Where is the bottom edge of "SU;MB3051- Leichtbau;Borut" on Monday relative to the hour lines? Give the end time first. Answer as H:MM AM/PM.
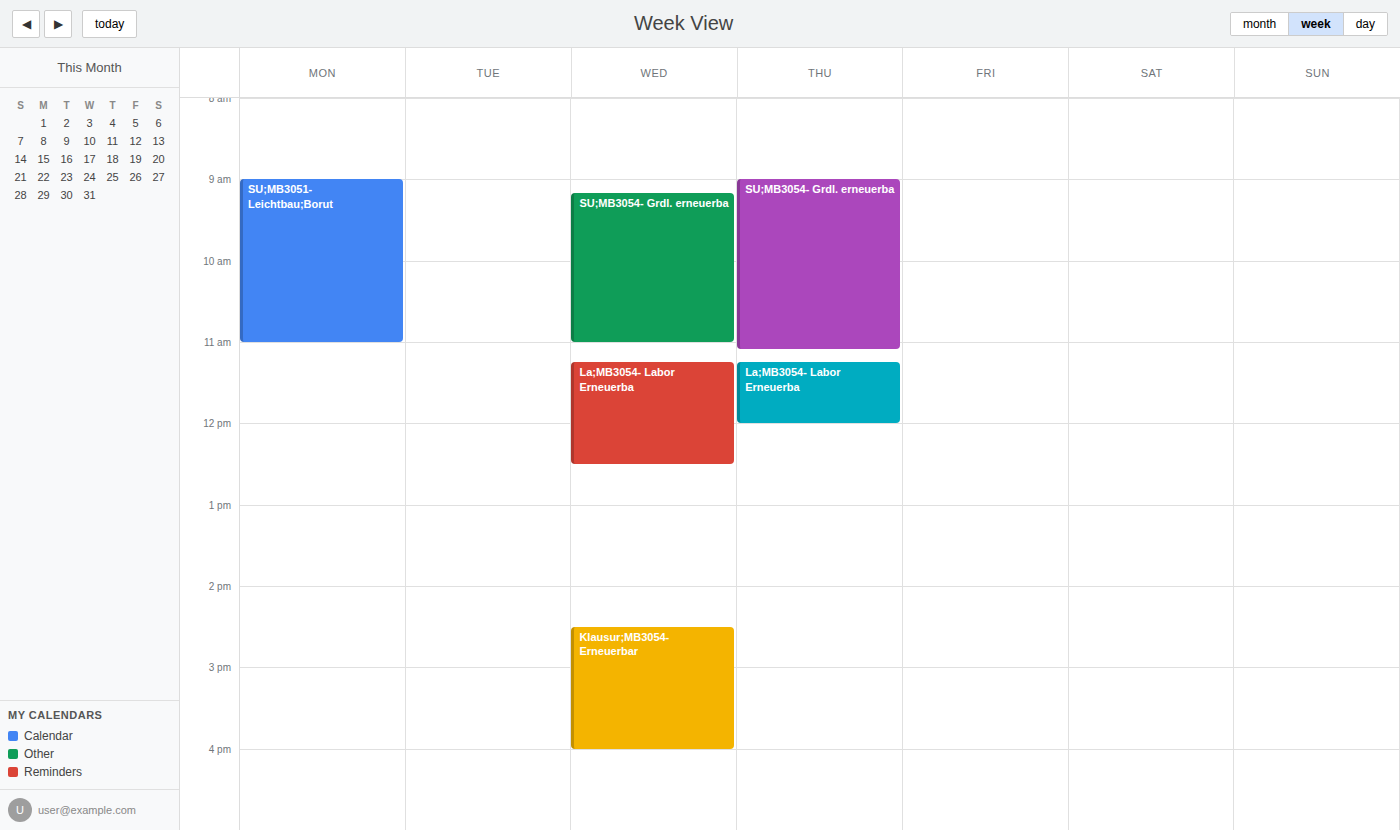
11:00 AM -- exactly on the 11 AM line.